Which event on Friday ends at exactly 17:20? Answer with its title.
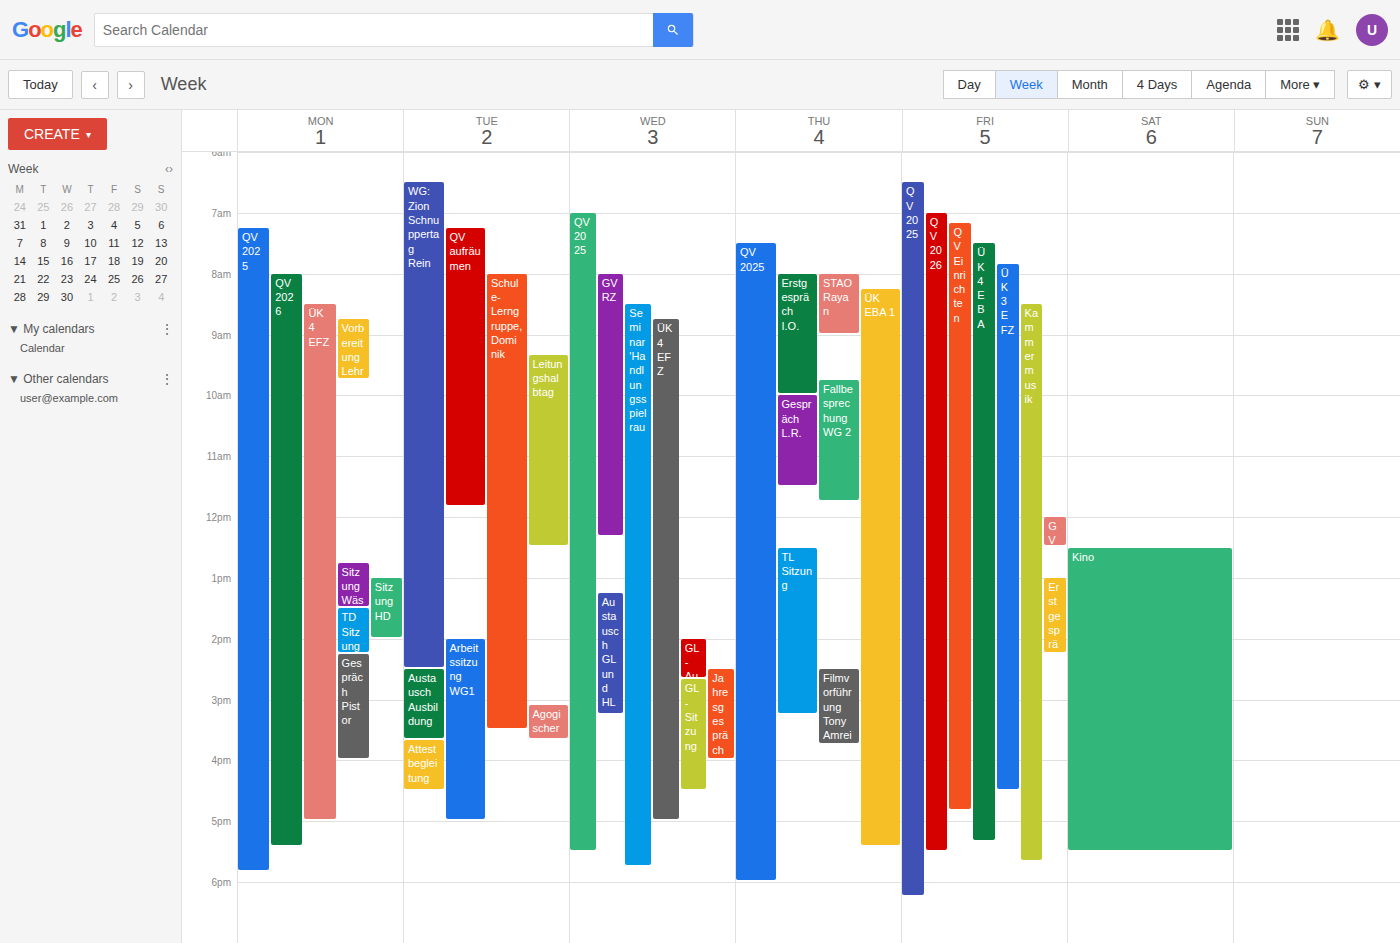
"ÜK 4 EBA"